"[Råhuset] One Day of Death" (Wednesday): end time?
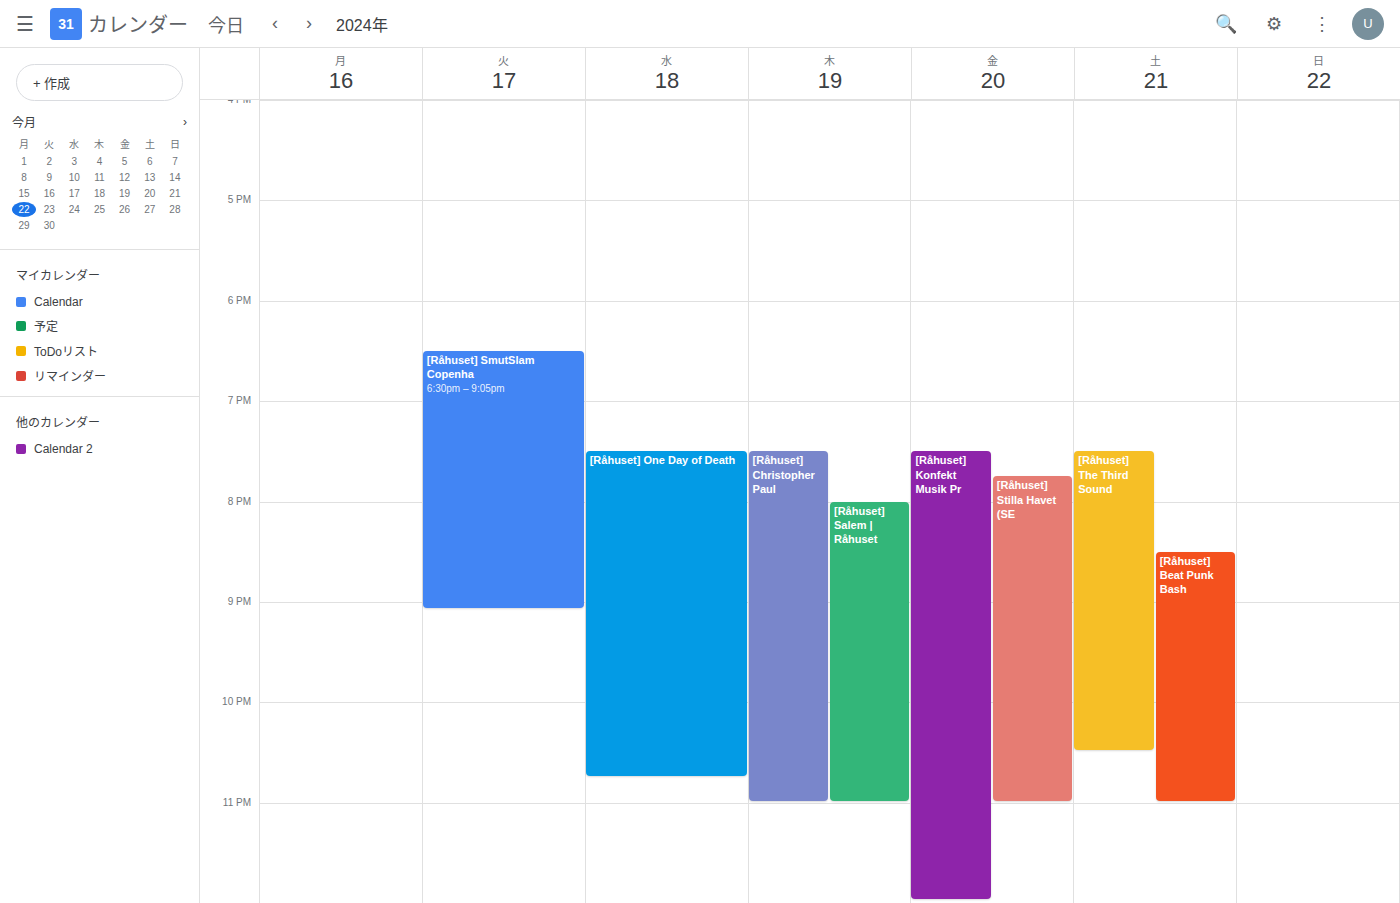
10:45 PM